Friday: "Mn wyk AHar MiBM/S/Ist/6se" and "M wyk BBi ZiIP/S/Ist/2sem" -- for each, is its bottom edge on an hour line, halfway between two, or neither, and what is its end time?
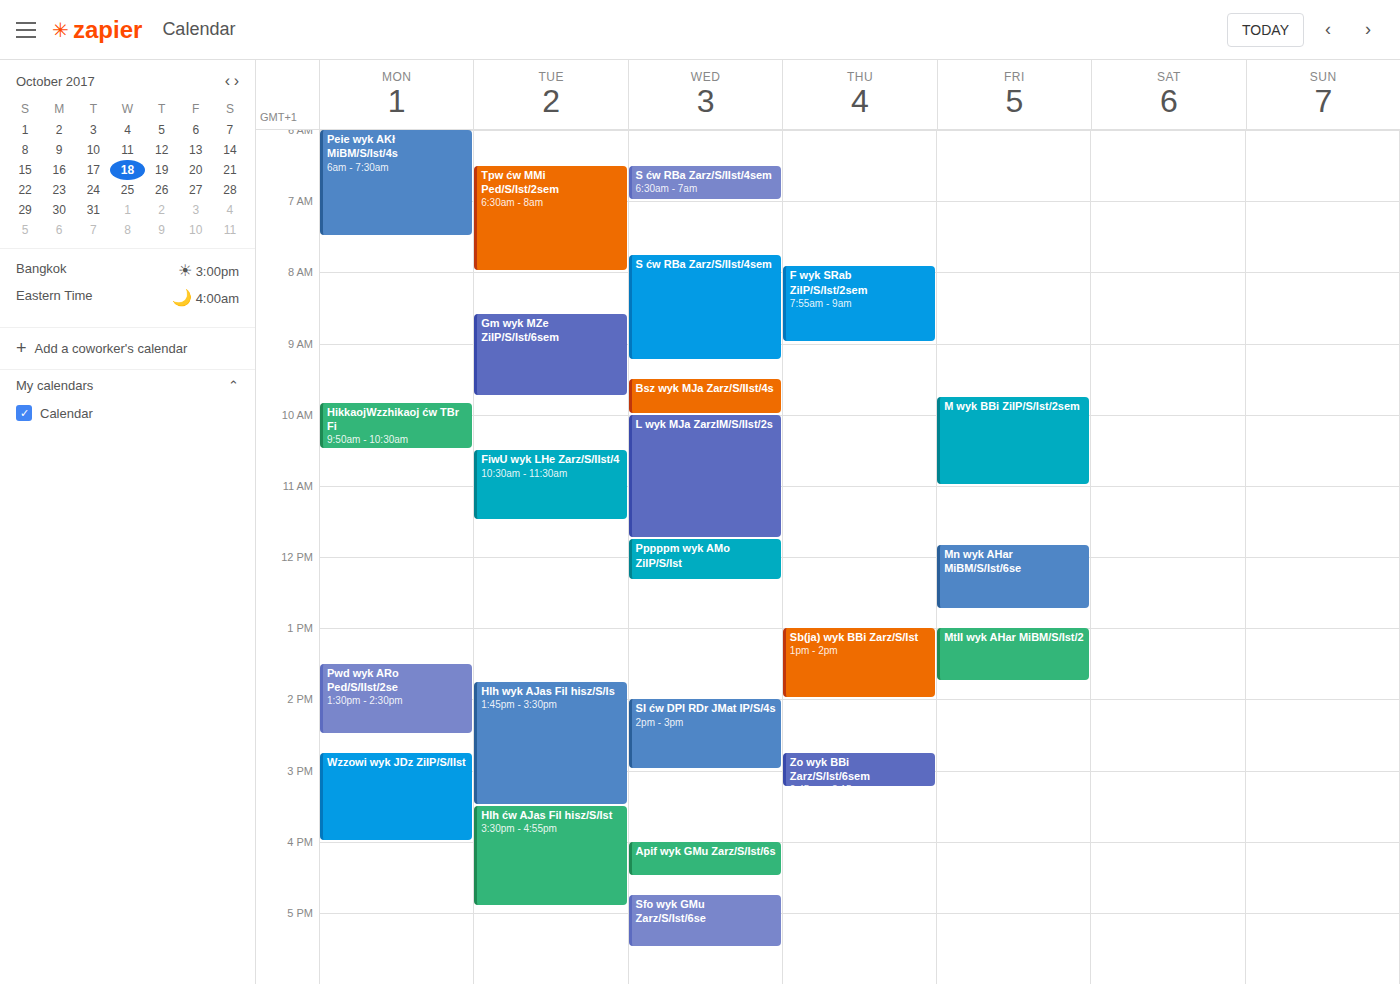
"Mn wyk AHar MiBM/S/Ist/6se": 12:45 PM, neither: three quarters of the way from the 12 PM line to the 1 PM line. "M wyk BBi ZiIP/S/Ist/2sem": 11:00 AM, exactly on the 11 AM line.